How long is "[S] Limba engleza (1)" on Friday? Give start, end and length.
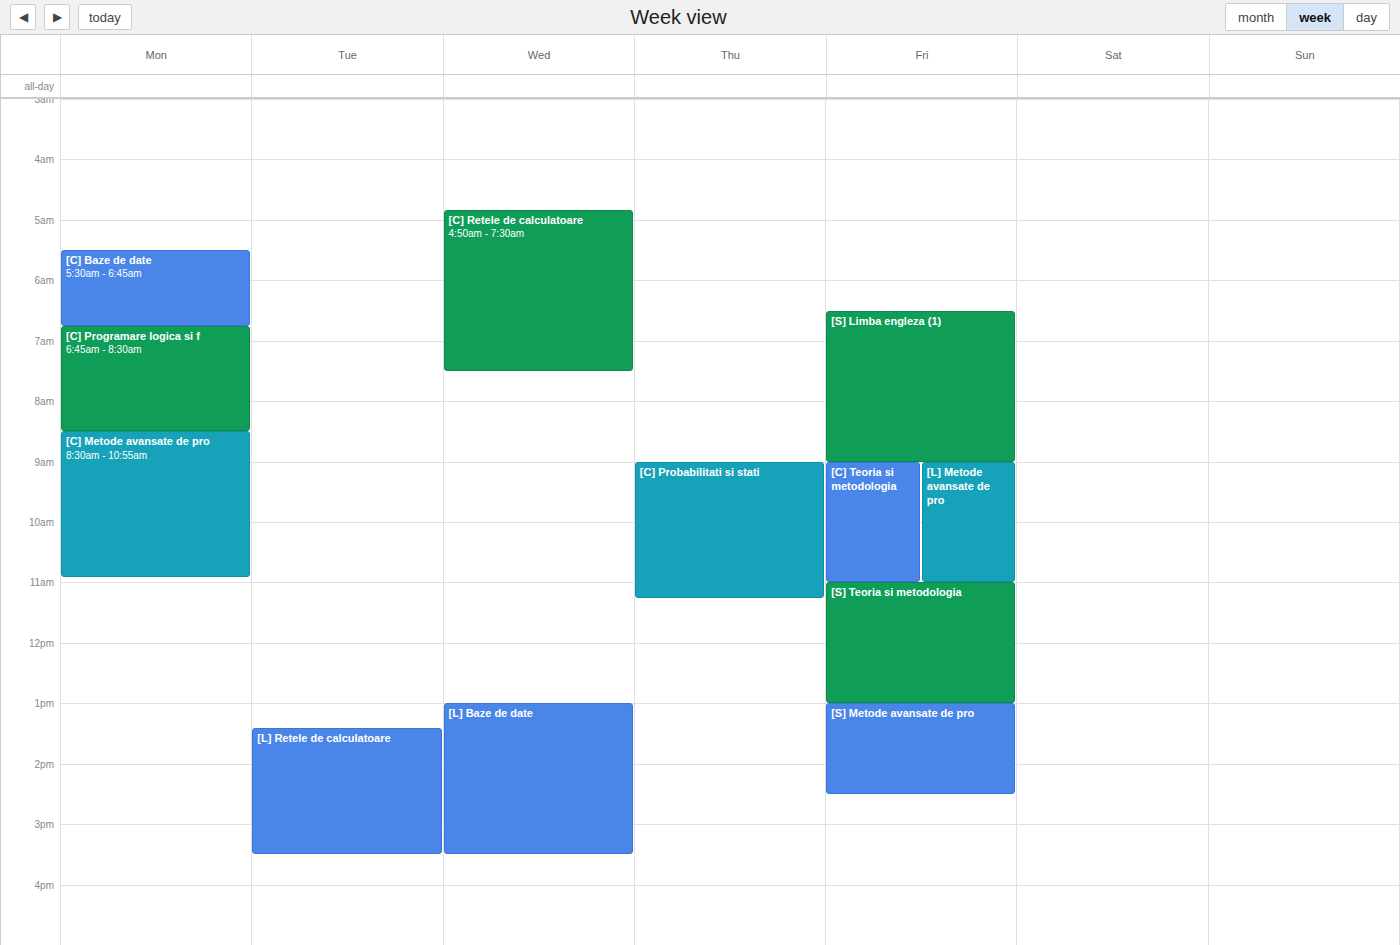
6:30 AM to 9:00 AM, 2 hours 30 minutes